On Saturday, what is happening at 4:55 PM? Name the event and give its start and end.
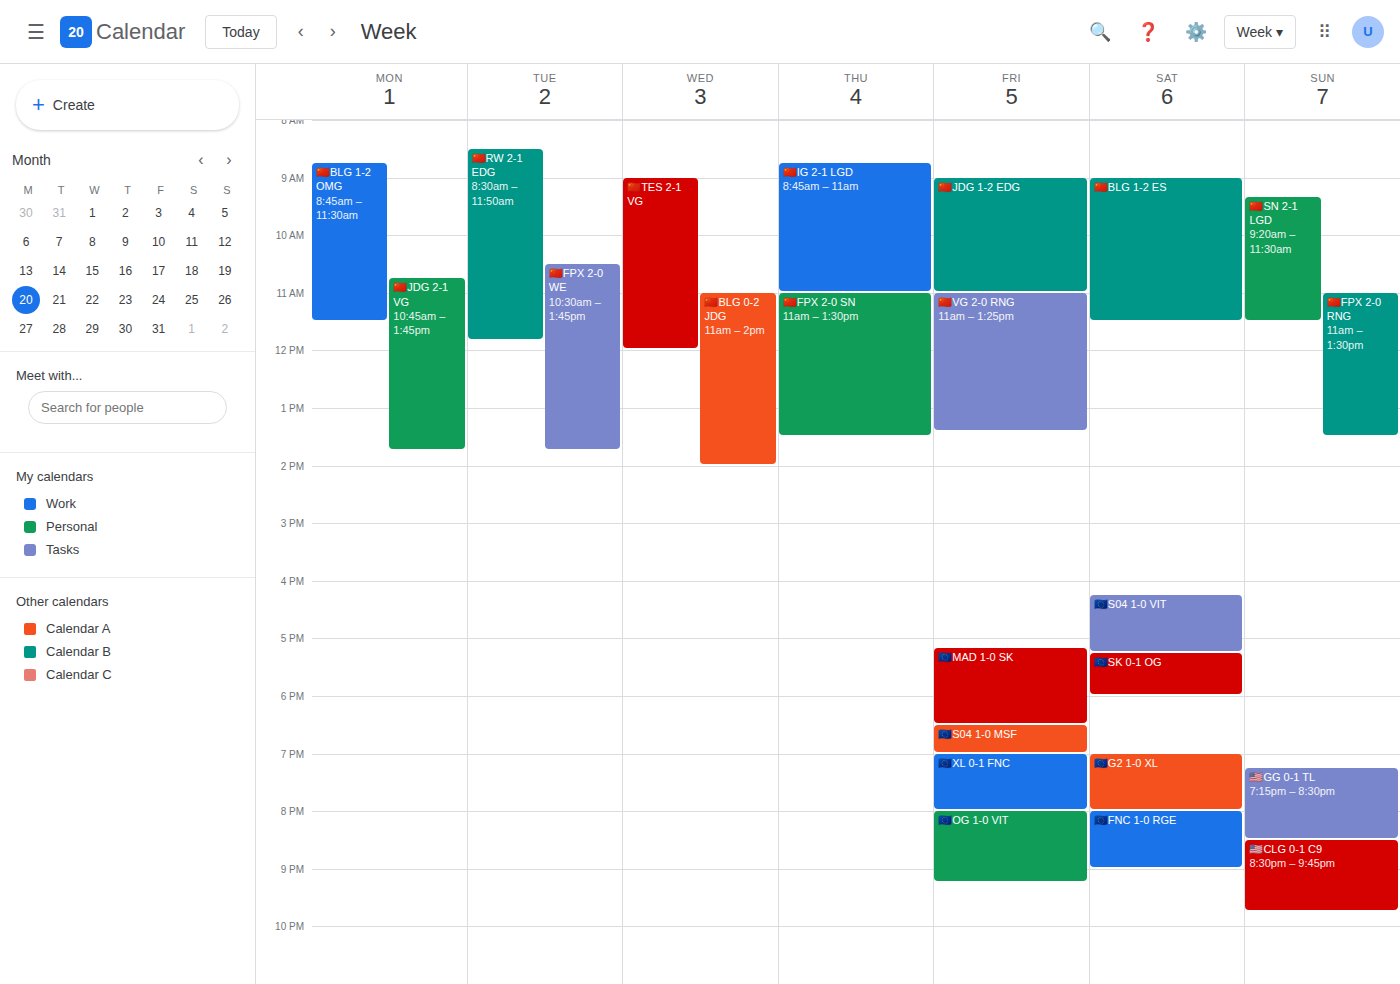
"🇪🇺S04 1-0 VIT", 4:15 PM to 5:15 PM